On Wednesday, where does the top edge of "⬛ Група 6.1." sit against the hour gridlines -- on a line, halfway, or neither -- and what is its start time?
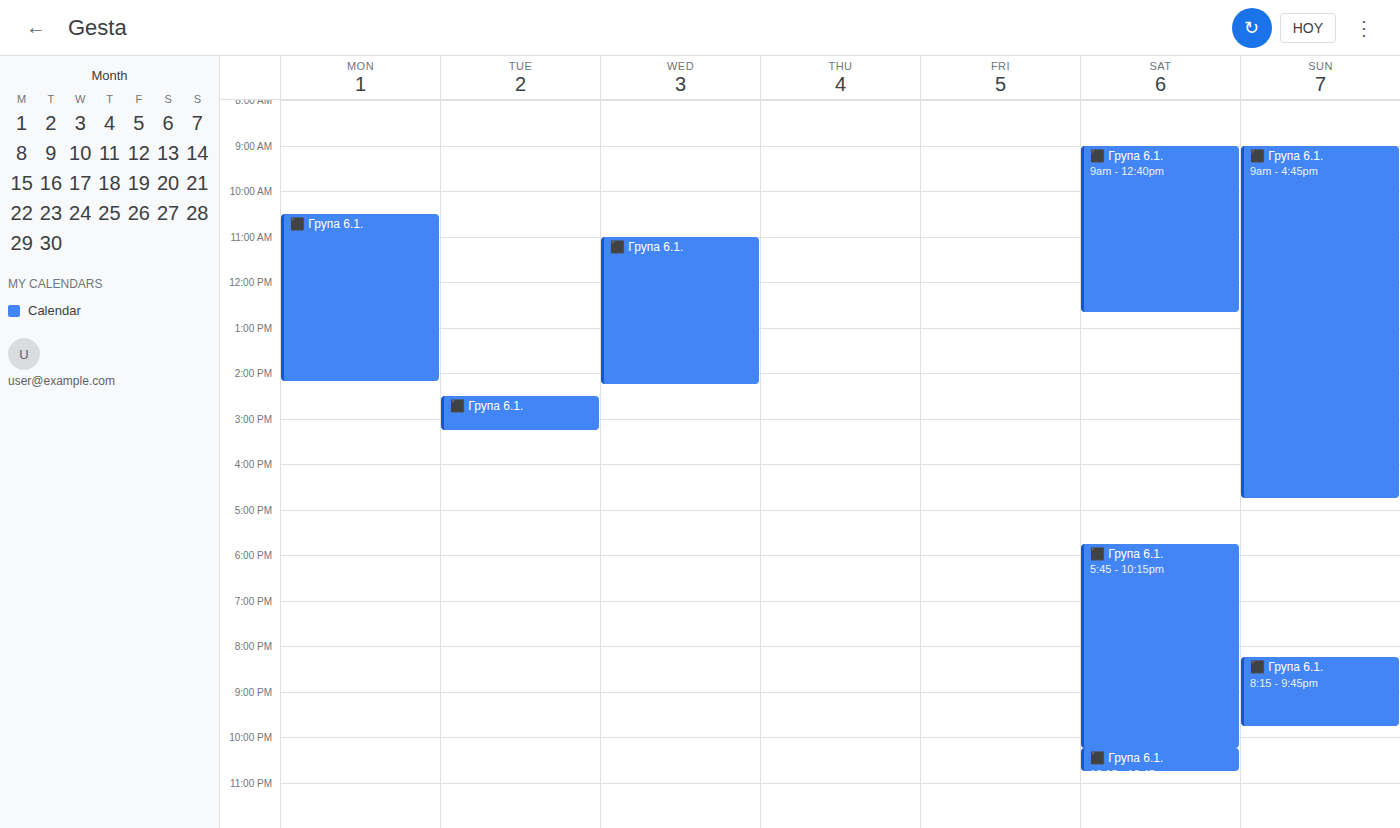
11:00 AM -- exactly on the 11 AM line.